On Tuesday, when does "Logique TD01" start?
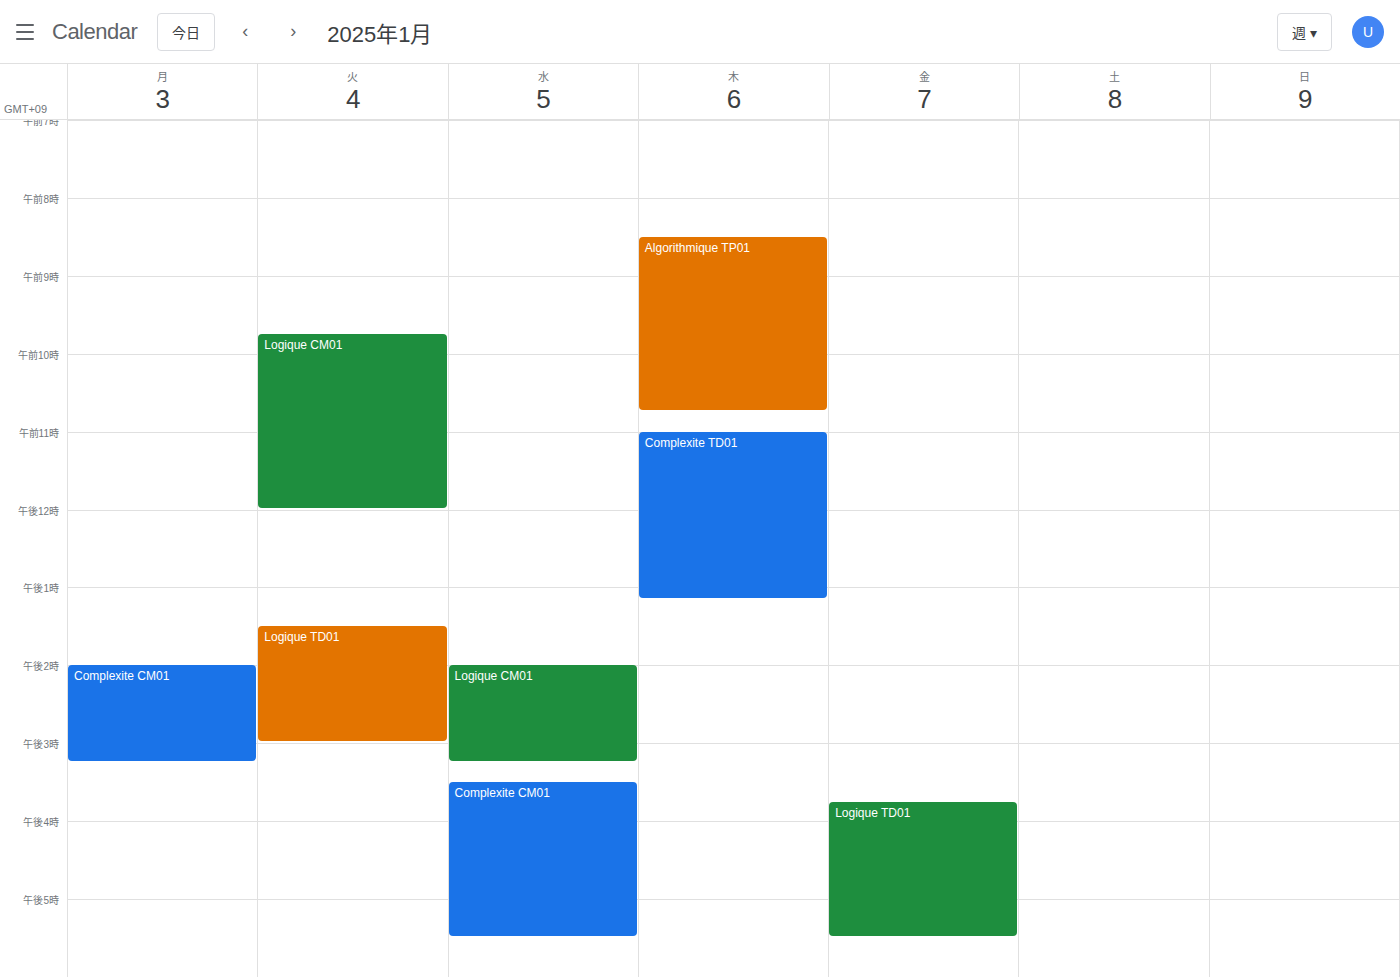
1:30 PM